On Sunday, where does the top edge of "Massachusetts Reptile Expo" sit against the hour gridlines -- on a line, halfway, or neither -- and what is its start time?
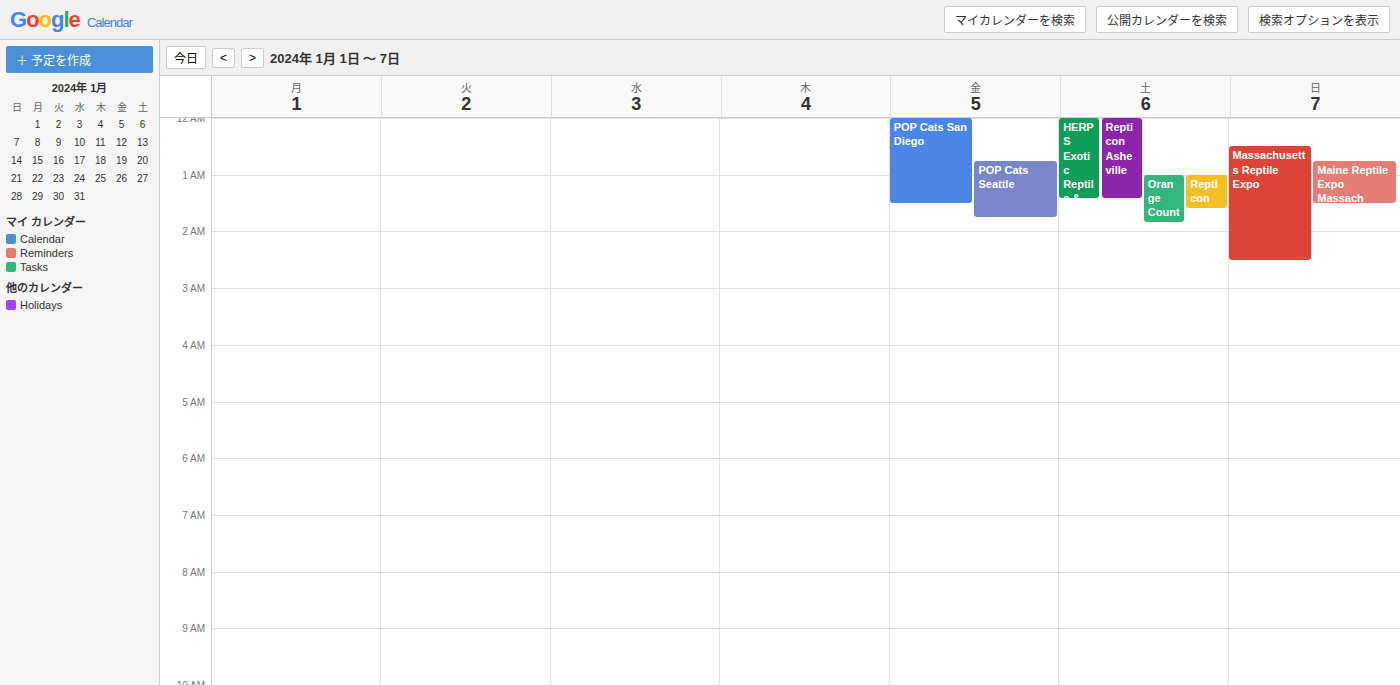
12:30 AM -- halfway between the 12 AM and 1 AM lines.